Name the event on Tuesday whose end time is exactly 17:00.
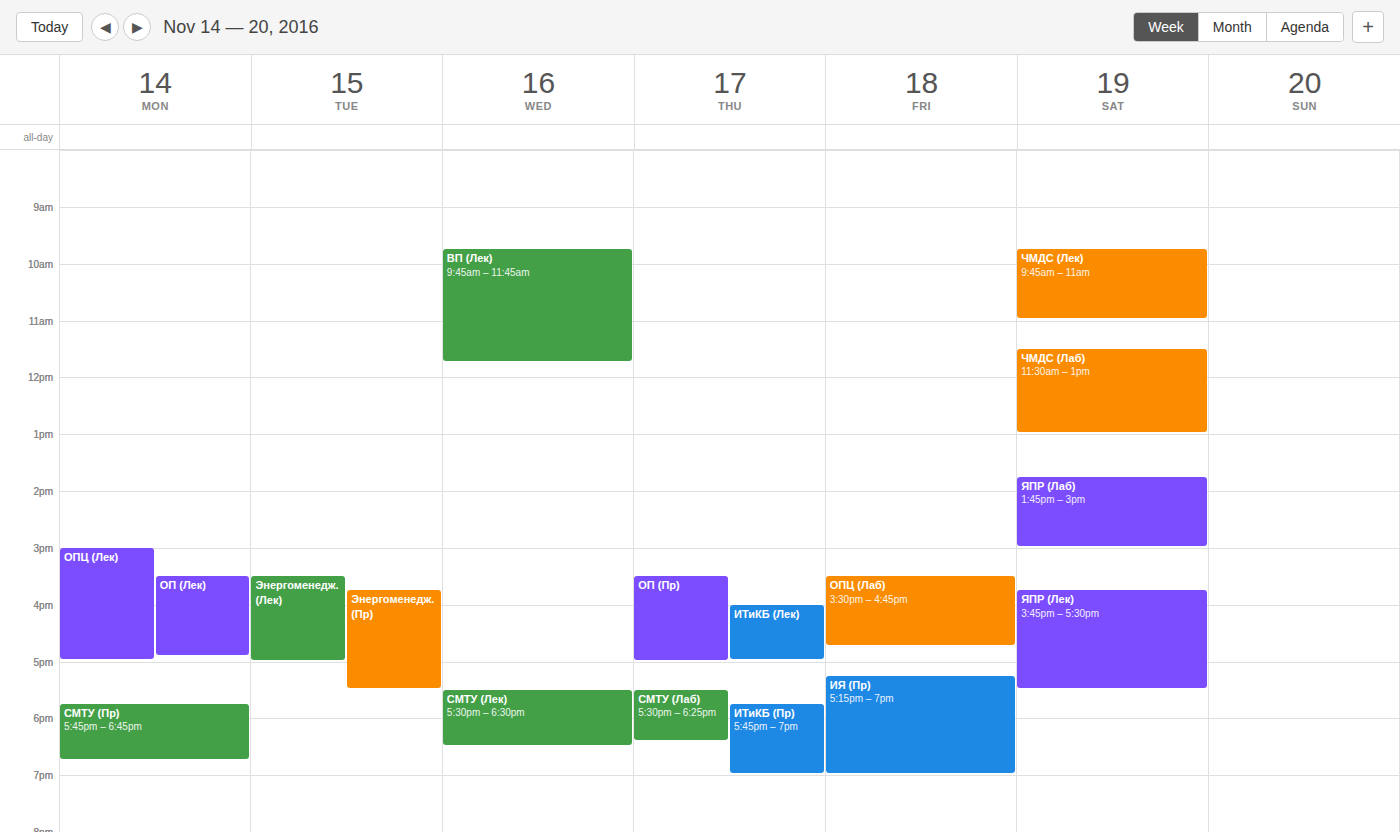
"Энергоменедж. (Лек)"